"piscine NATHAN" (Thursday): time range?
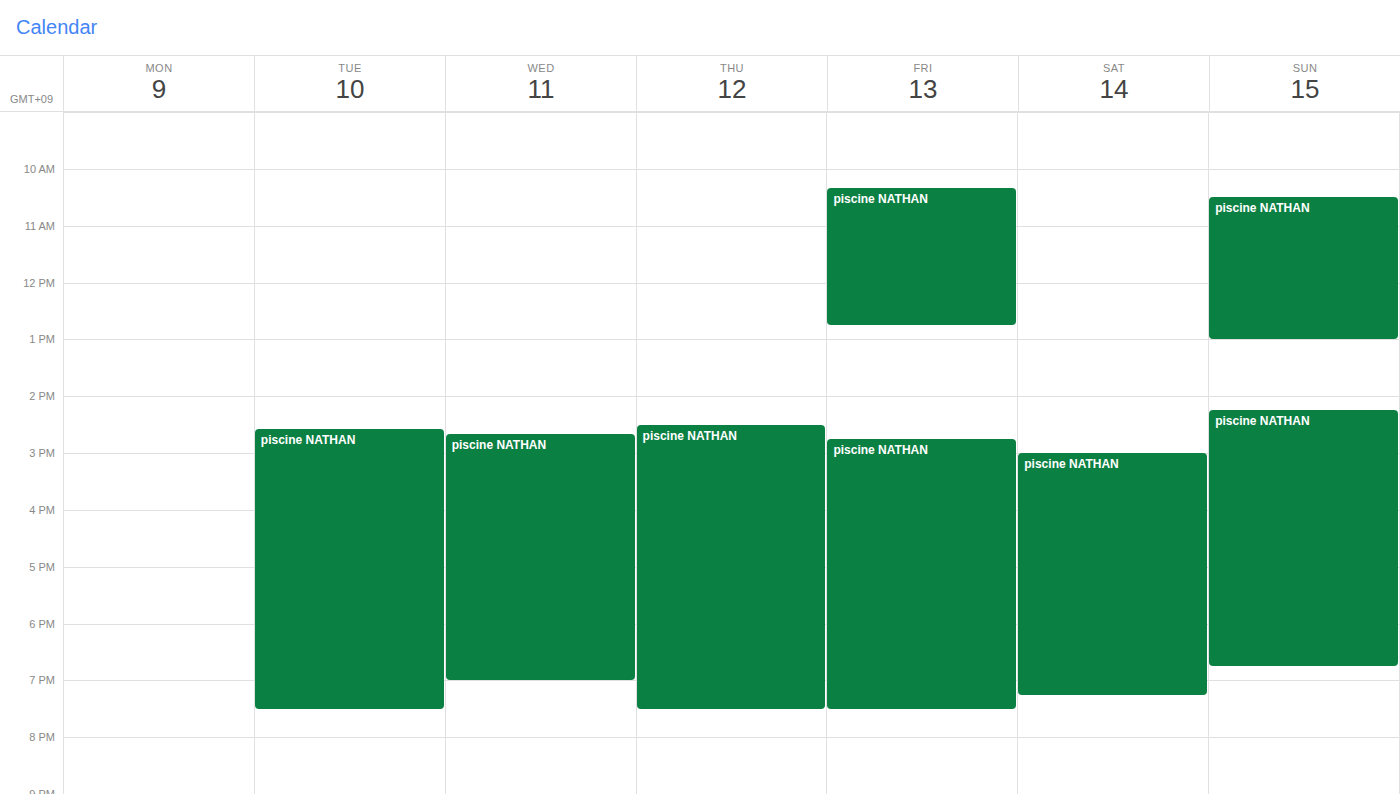
14:30 to 19:30